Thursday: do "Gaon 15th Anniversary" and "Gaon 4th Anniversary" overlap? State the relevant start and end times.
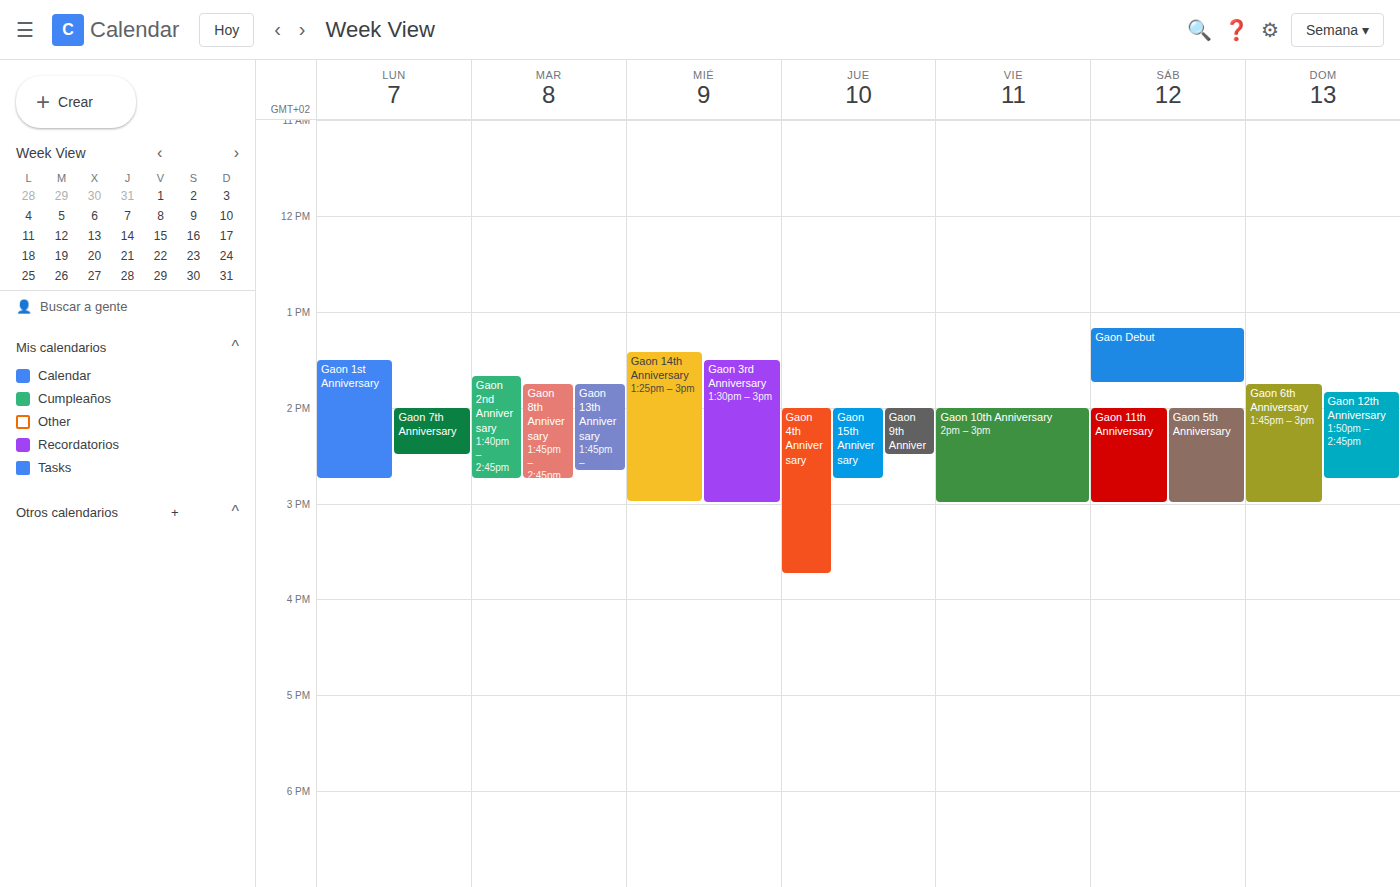
"Gaon 15th Anniversary" runs 2:00 PM to 2:45 PM, inside "Gaon 4th Anniversary" -- they overlap.